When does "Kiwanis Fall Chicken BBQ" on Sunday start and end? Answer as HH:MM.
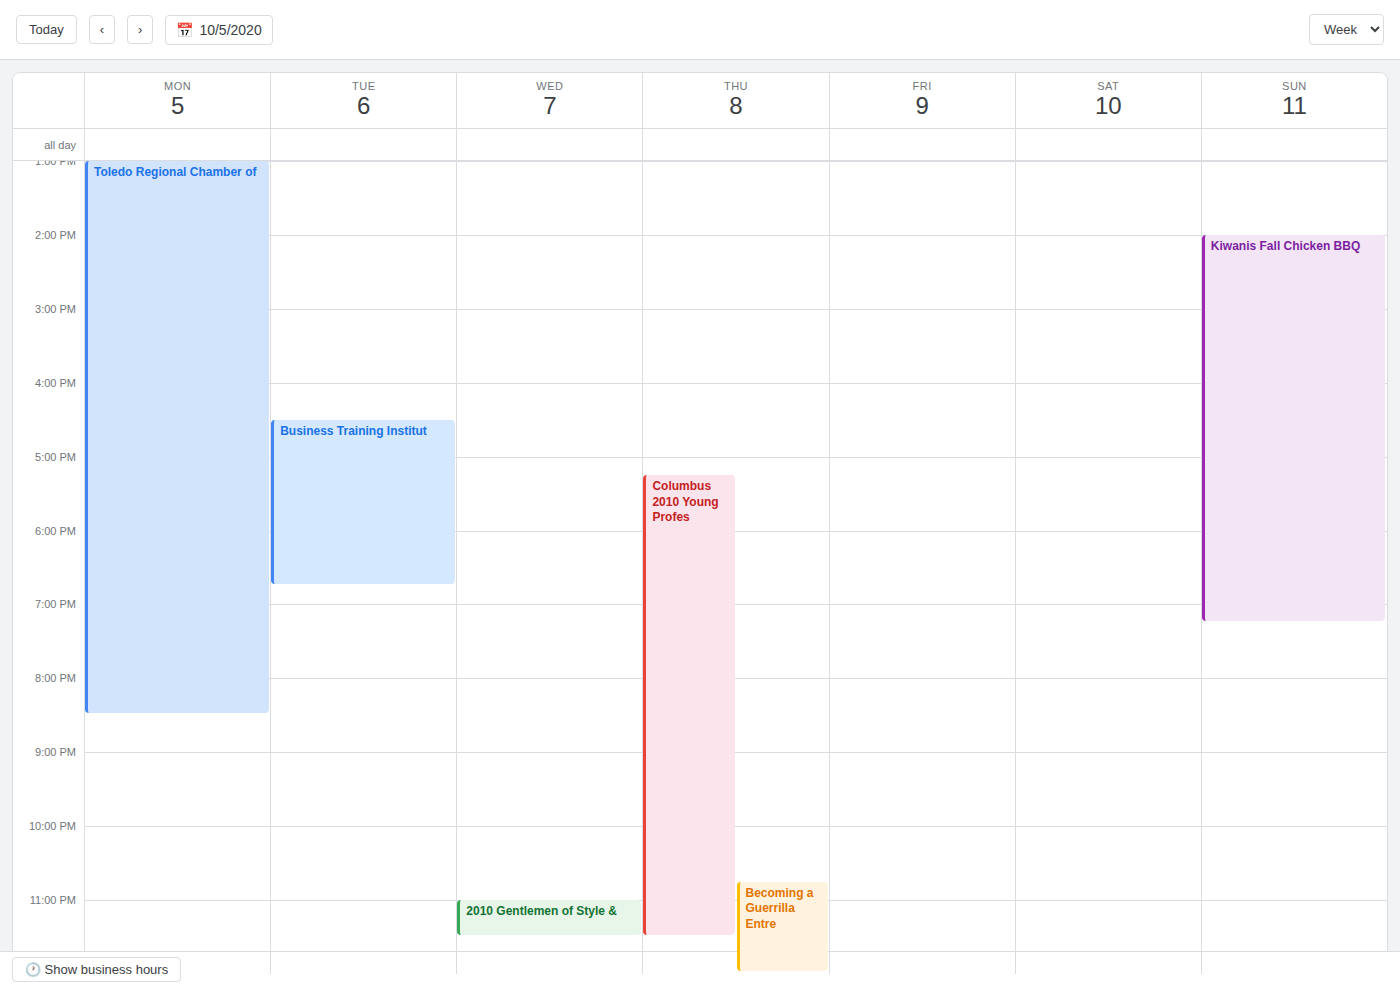
14:00 to 19:15